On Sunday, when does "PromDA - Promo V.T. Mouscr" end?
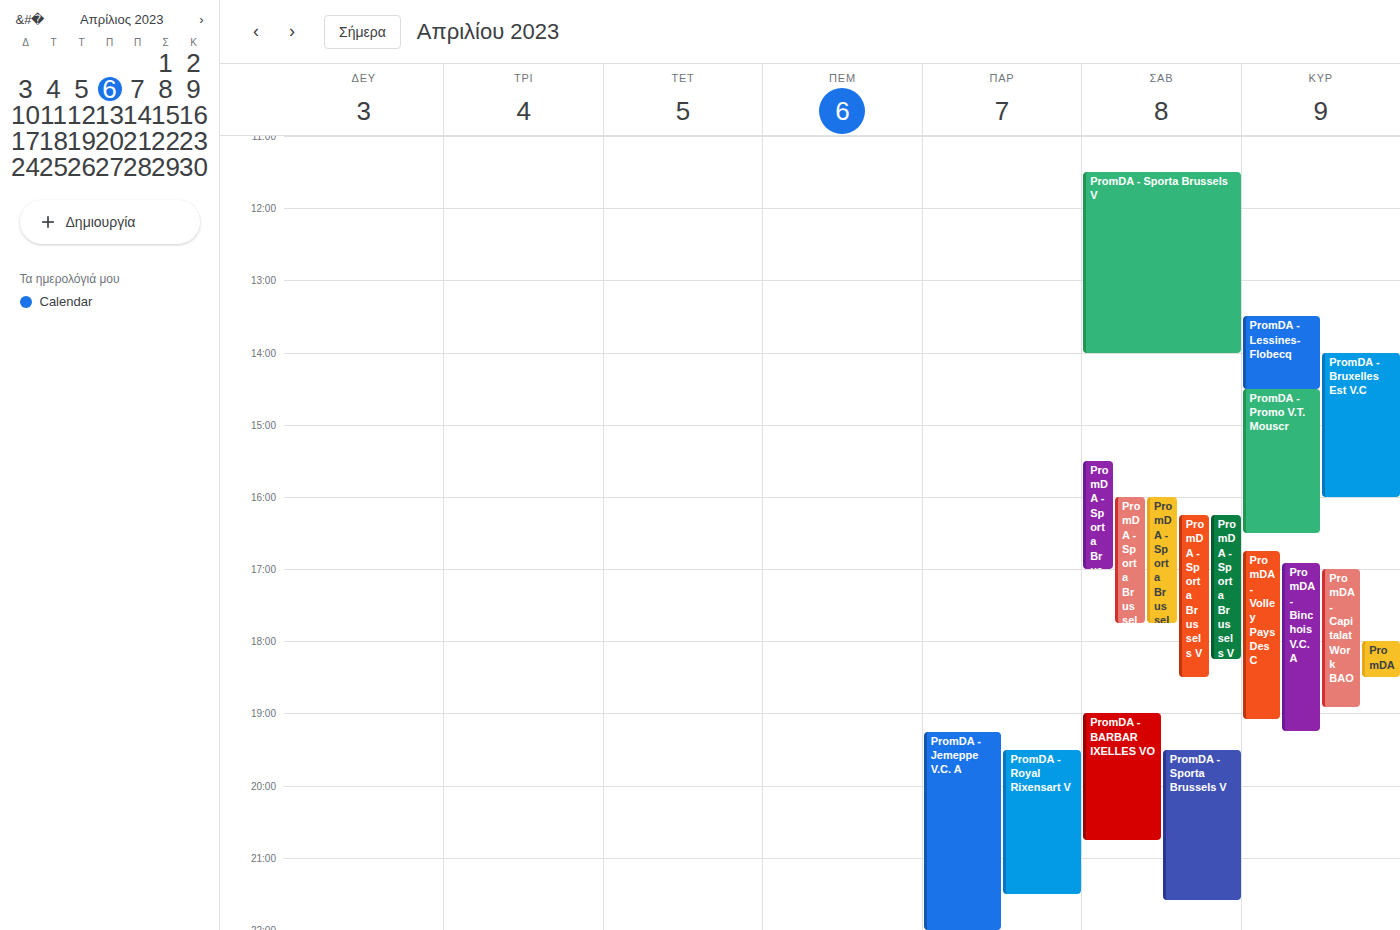
16:30